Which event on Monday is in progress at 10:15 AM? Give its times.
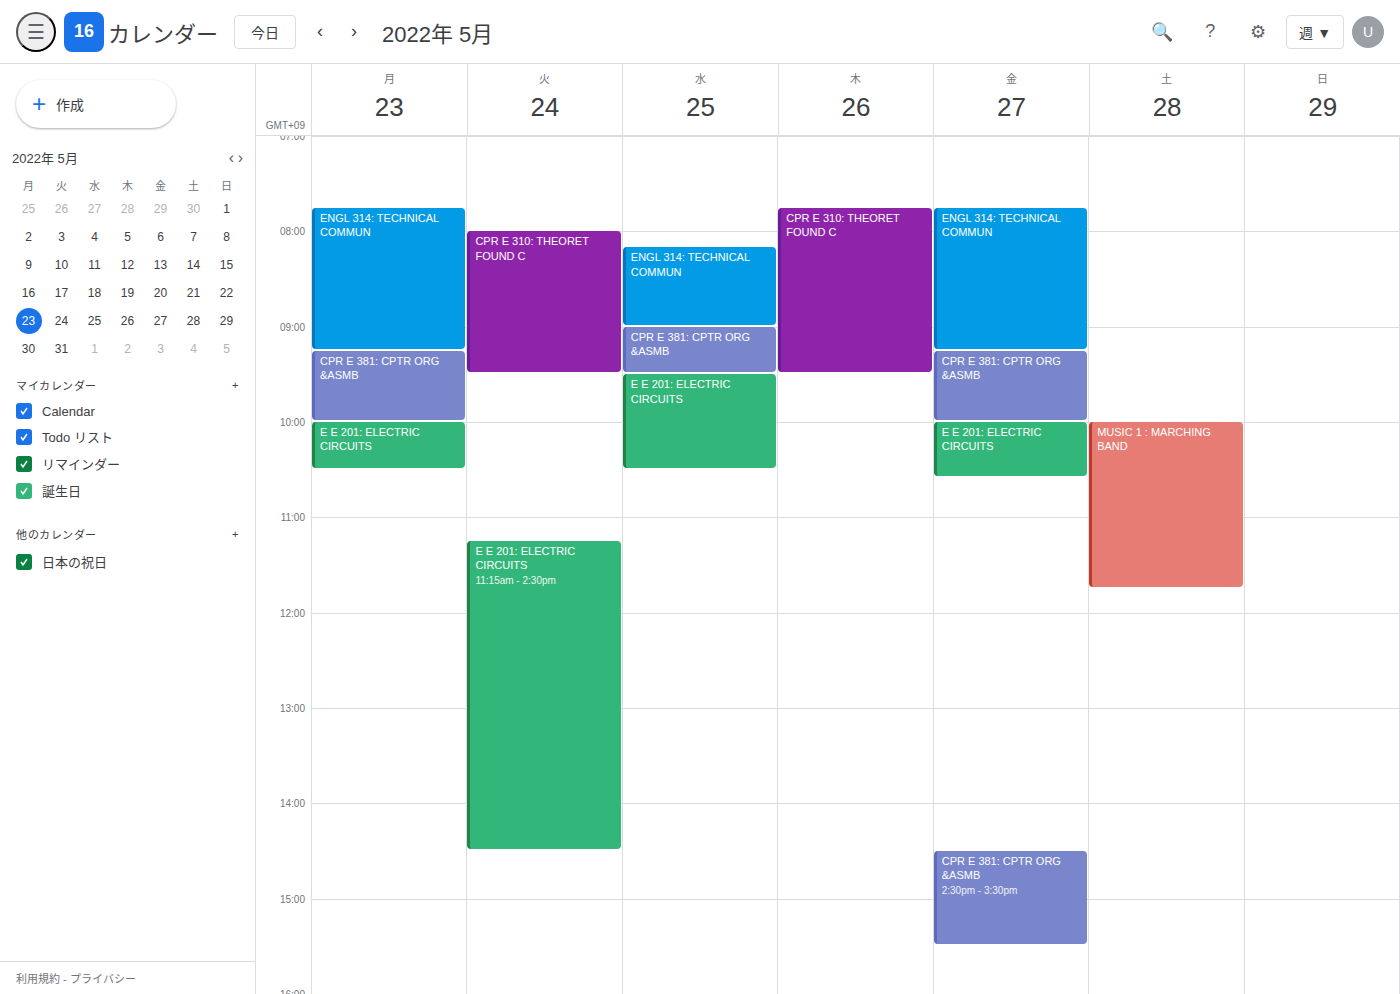
"E E 201: ELECTRIC CIRCUITS", 10:00 AM to 10:30 AM